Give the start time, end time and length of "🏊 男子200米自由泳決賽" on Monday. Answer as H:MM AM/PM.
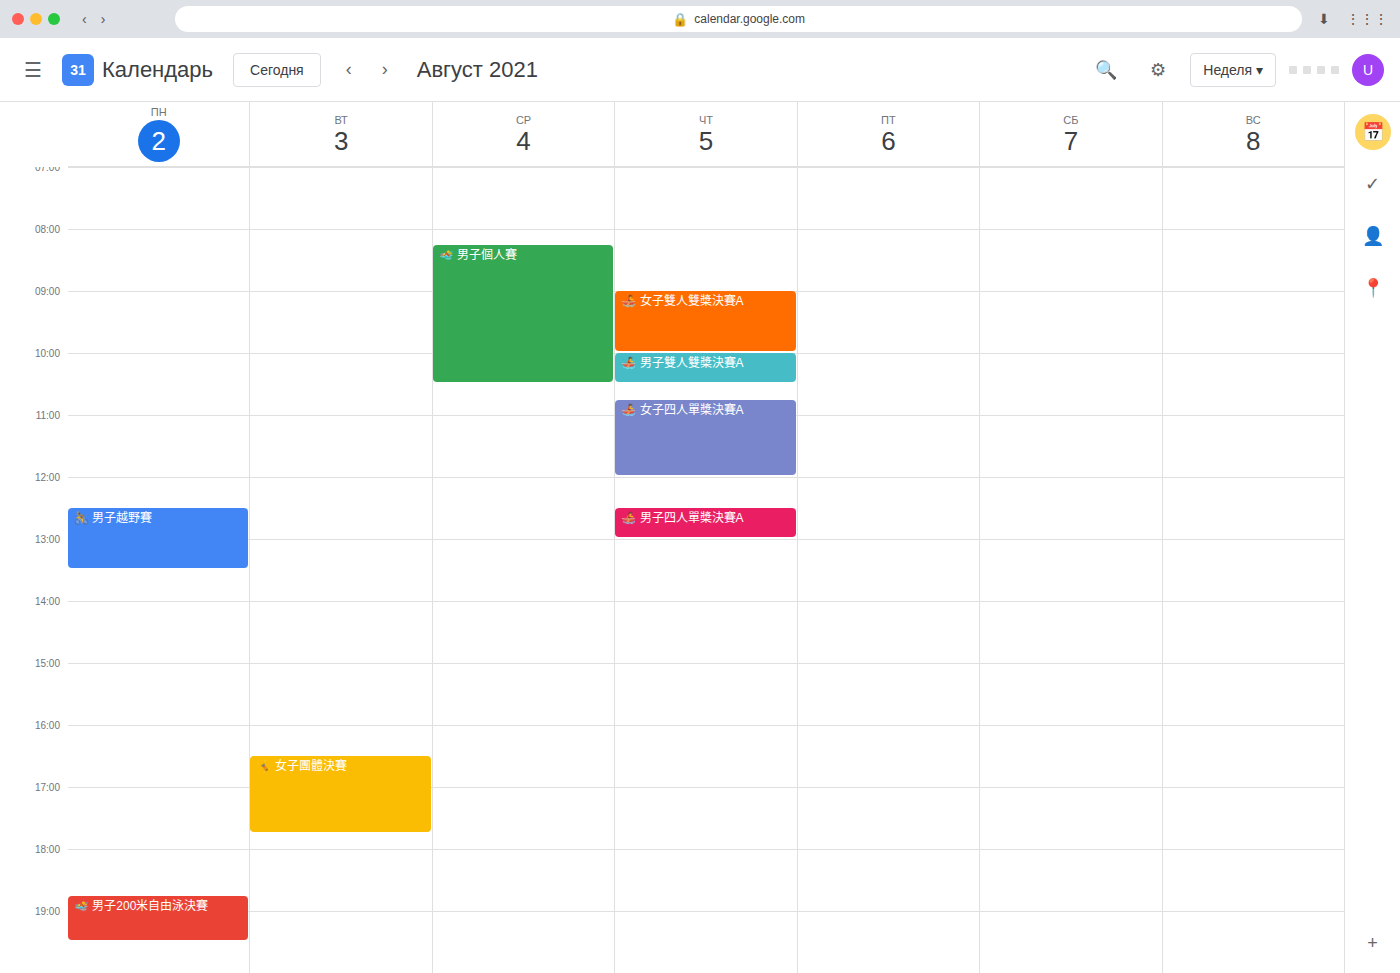
6:45 PM to 7:30 PM, 45 minutes